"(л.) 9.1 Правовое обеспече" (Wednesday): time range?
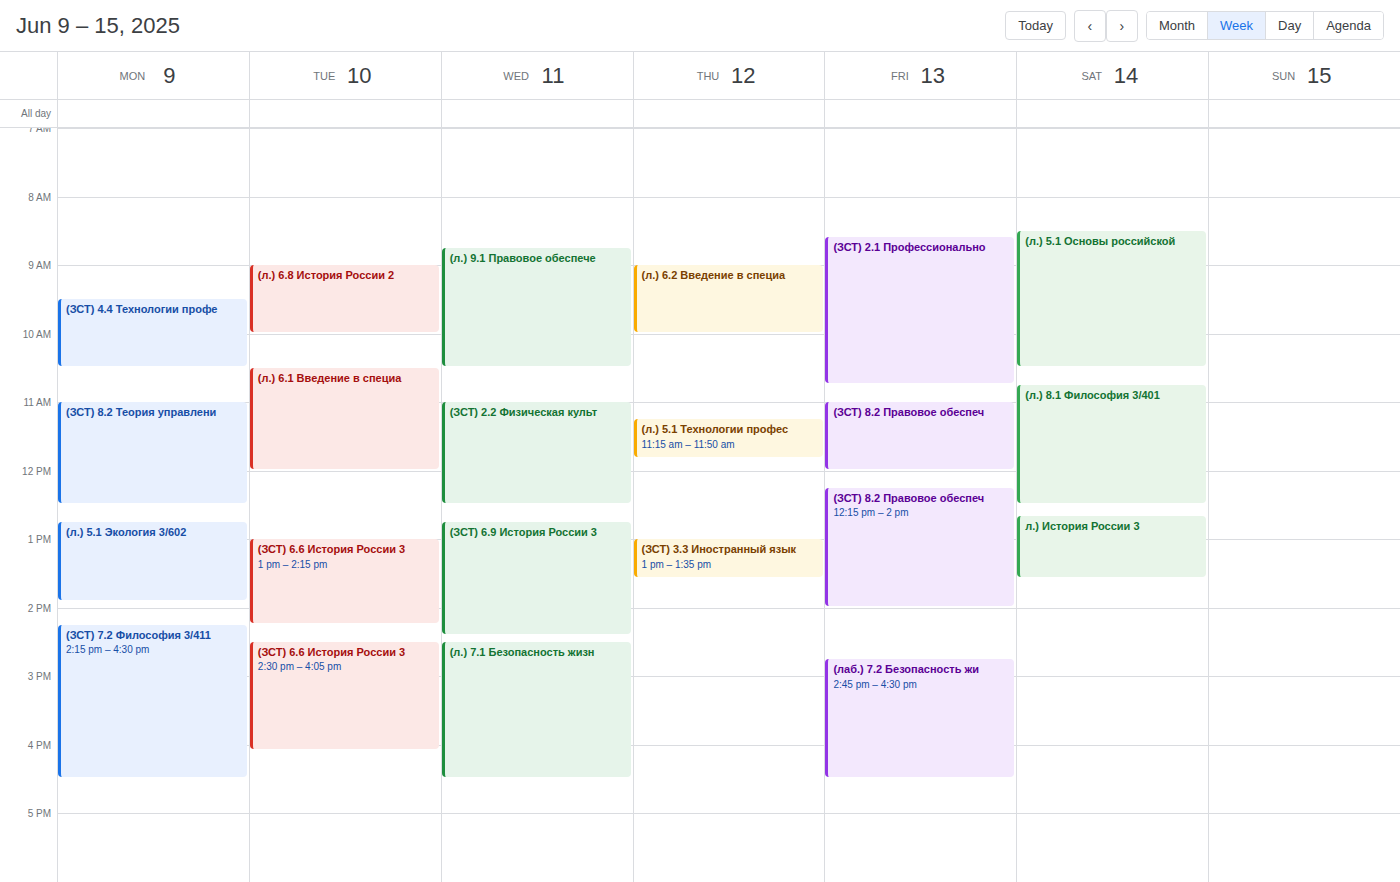
08:45 to 10:30